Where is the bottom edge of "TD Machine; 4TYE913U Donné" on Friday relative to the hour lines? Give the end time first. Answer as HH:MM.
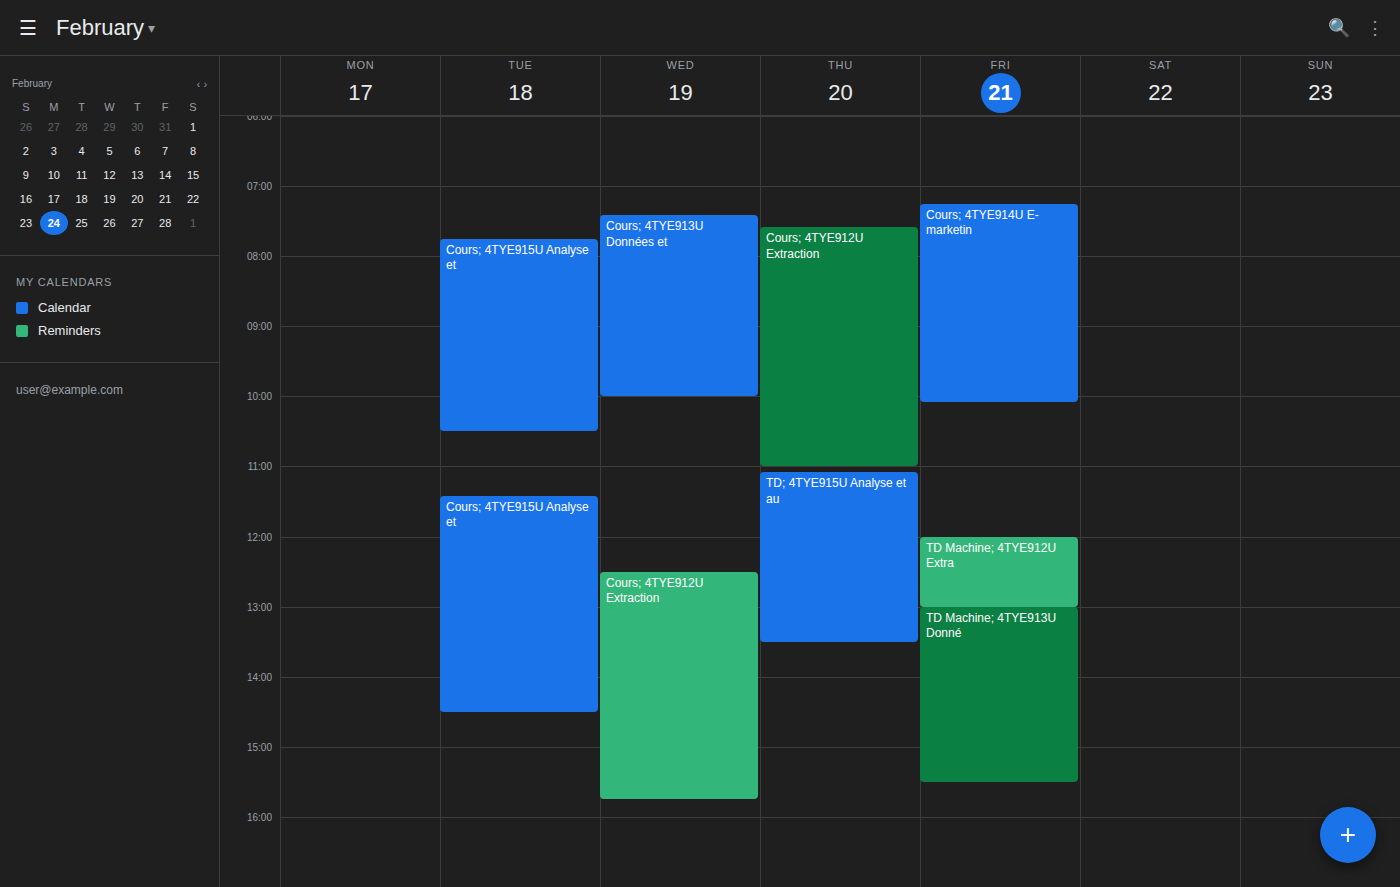
15:30 -- halfway between the 15:00 and 16:00 lines.